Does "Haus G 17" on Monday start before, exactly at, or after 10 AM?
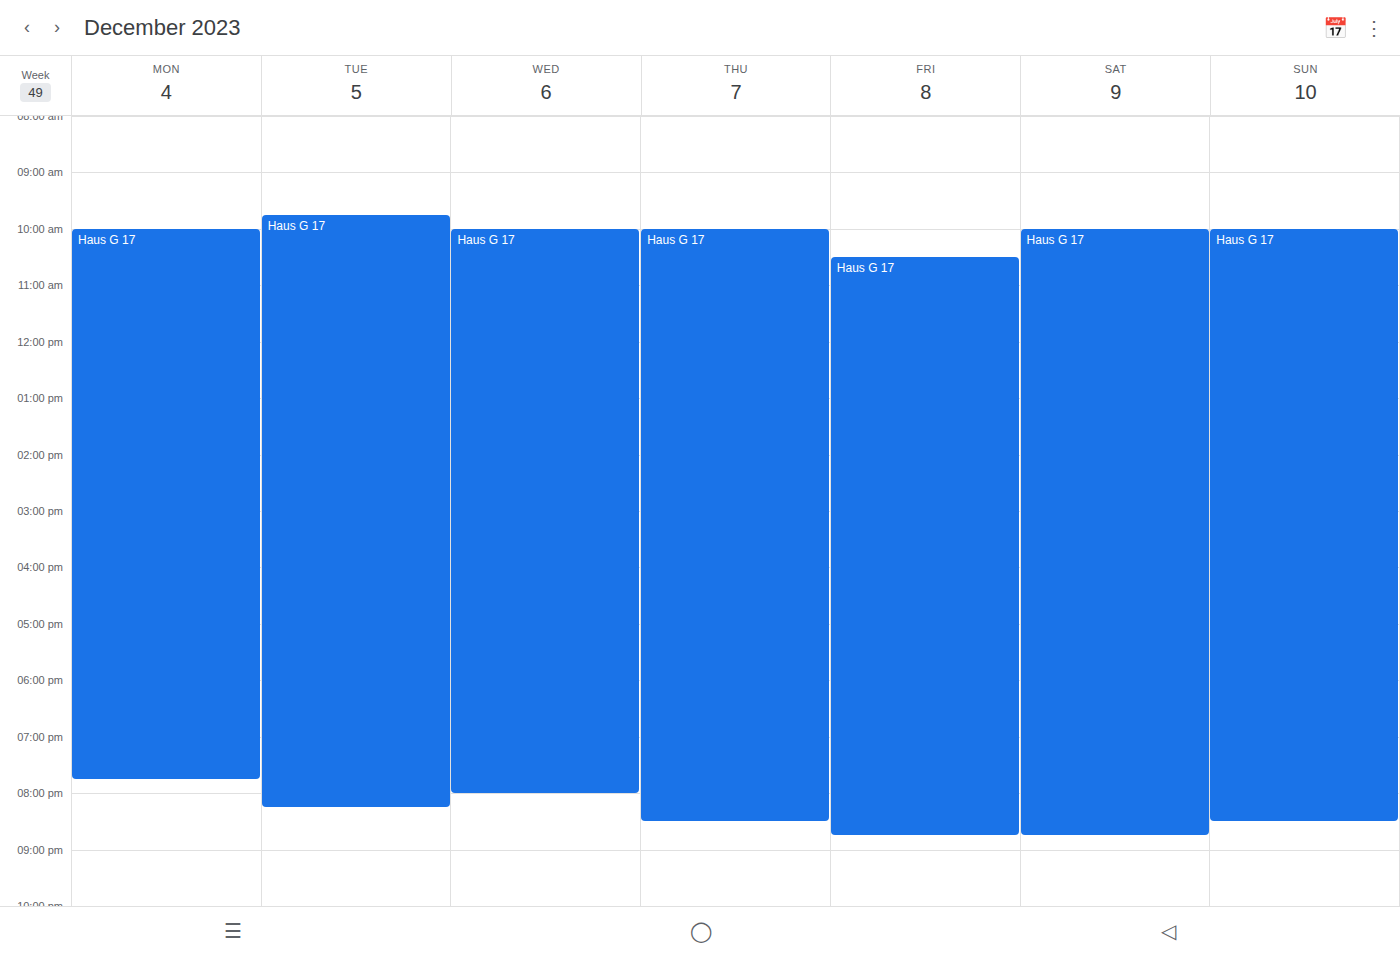
10:00 AM -- exactly at 10 AM, on the 10 AM line.